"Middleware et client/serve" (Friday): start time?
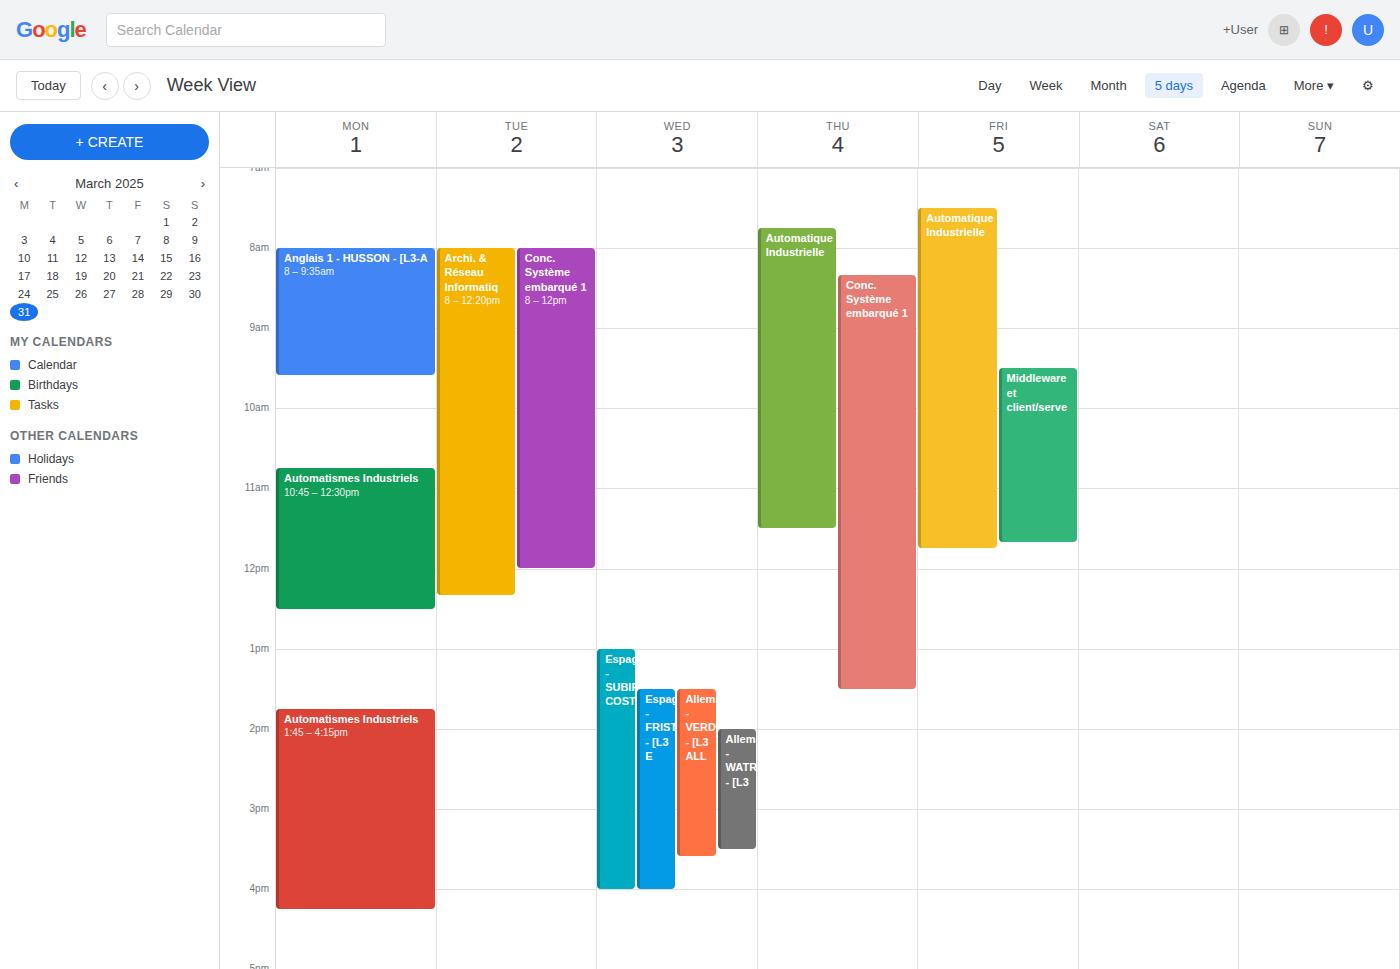
9:30 AM